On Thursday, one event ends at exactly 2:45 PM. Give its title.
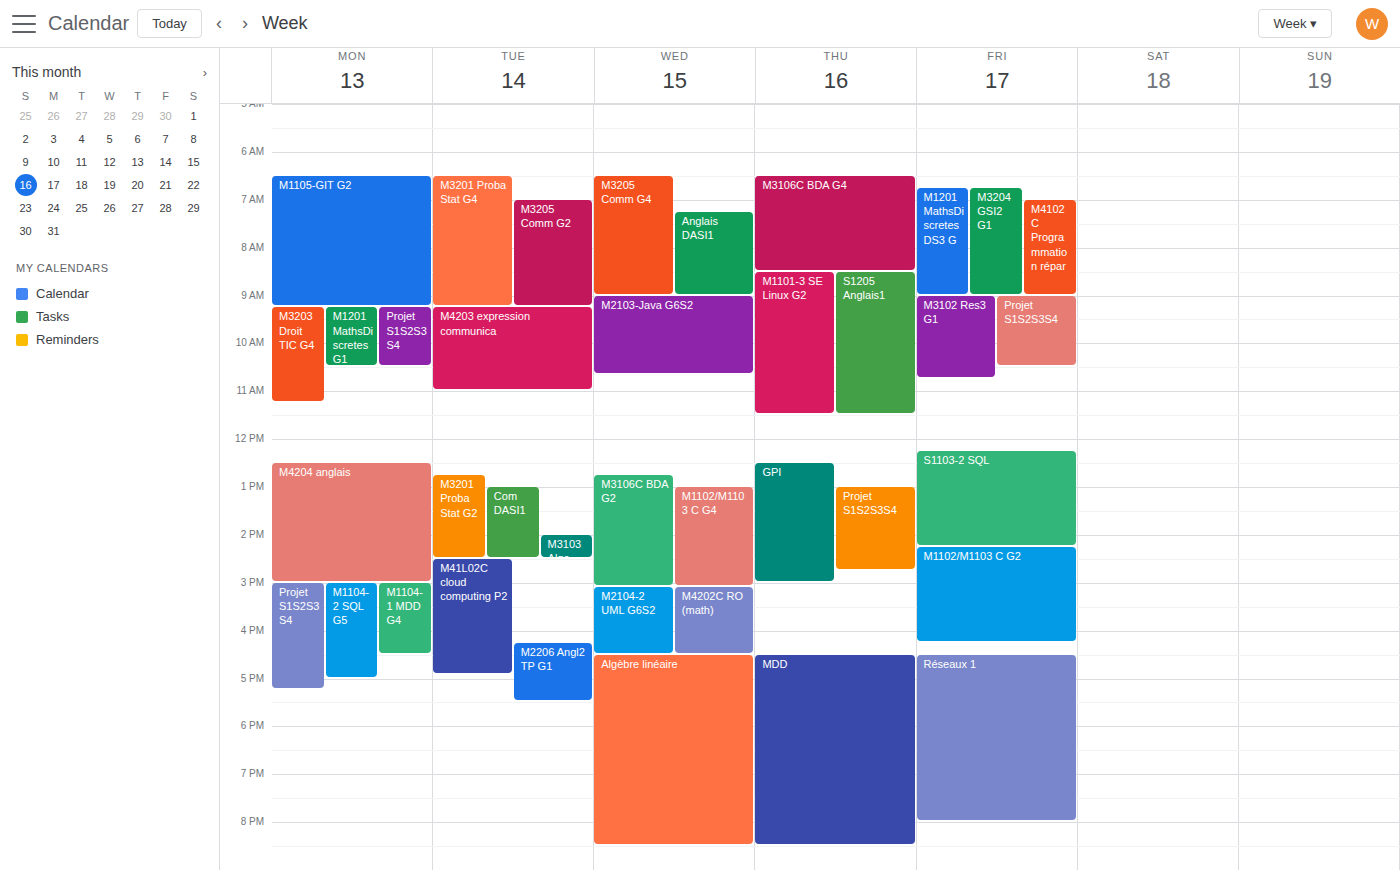
"Projet S1S2S3S4"